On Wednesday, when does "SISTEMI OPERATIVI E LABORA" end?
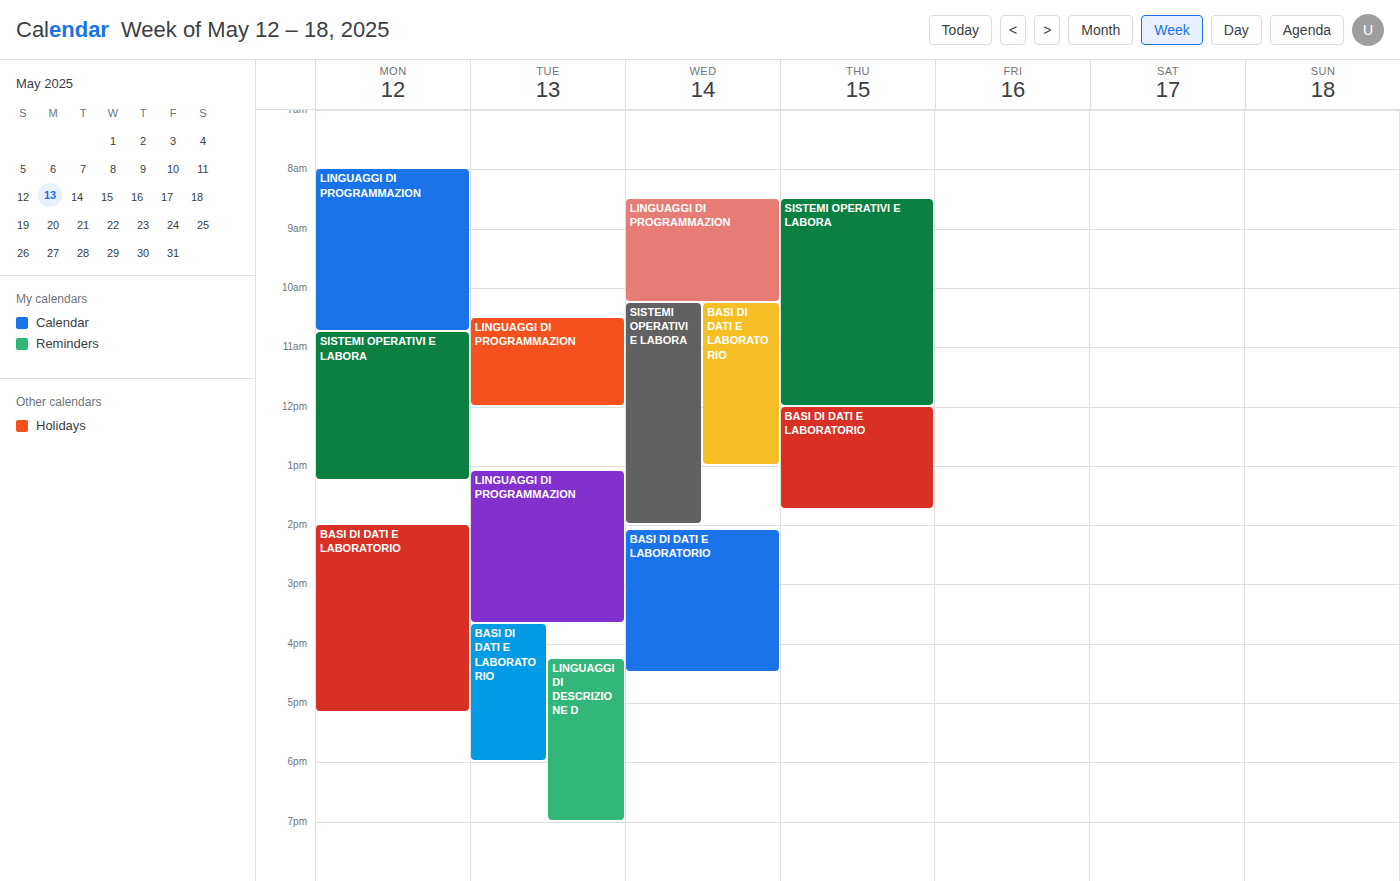
2:00 PM